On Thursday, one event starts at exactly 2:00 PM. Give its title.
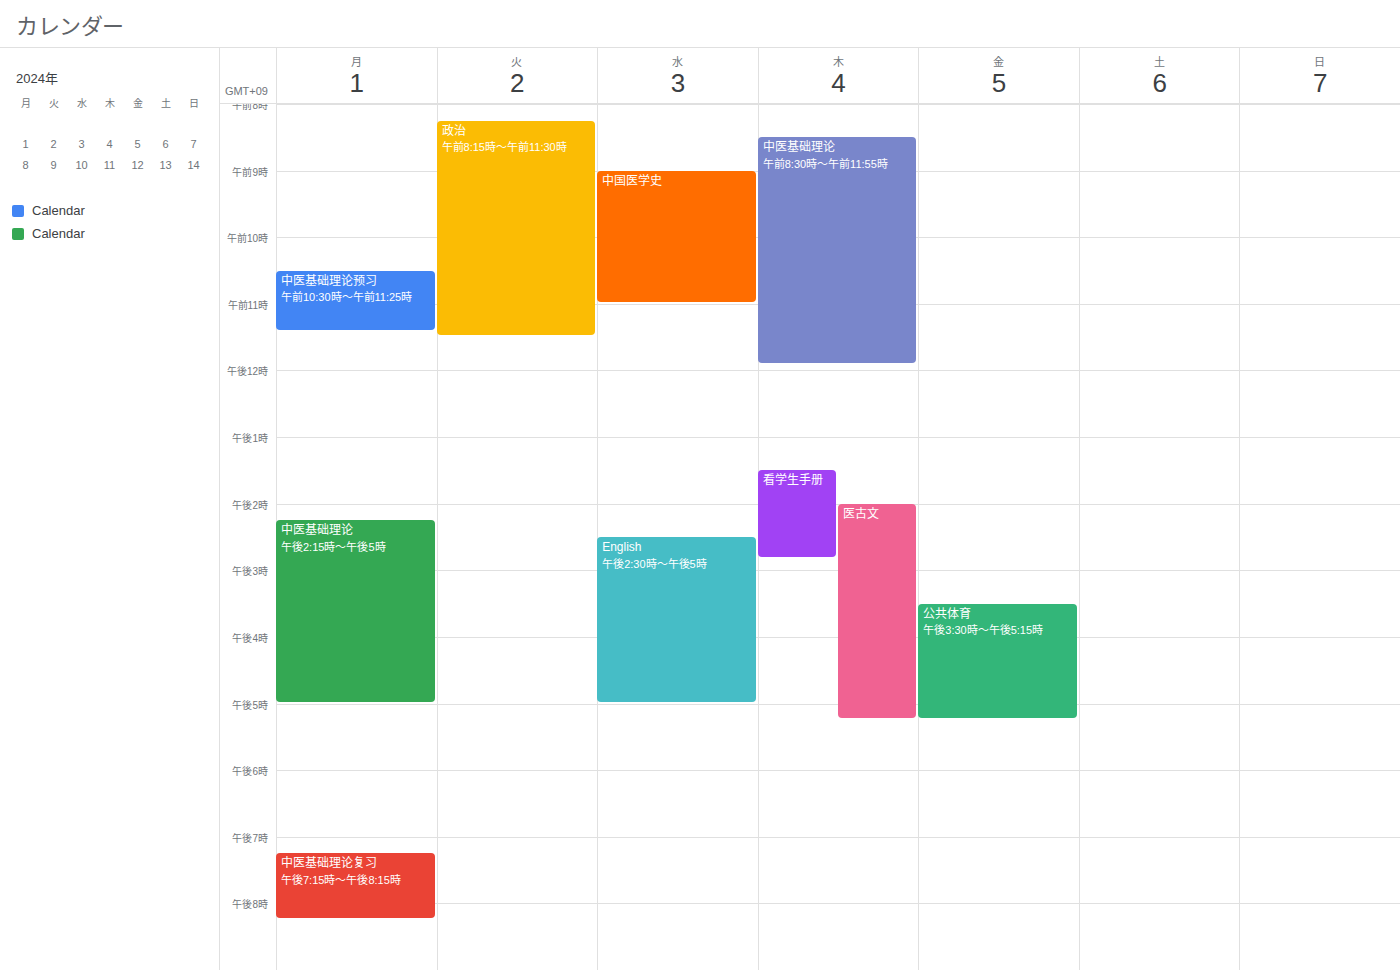
"医古文"